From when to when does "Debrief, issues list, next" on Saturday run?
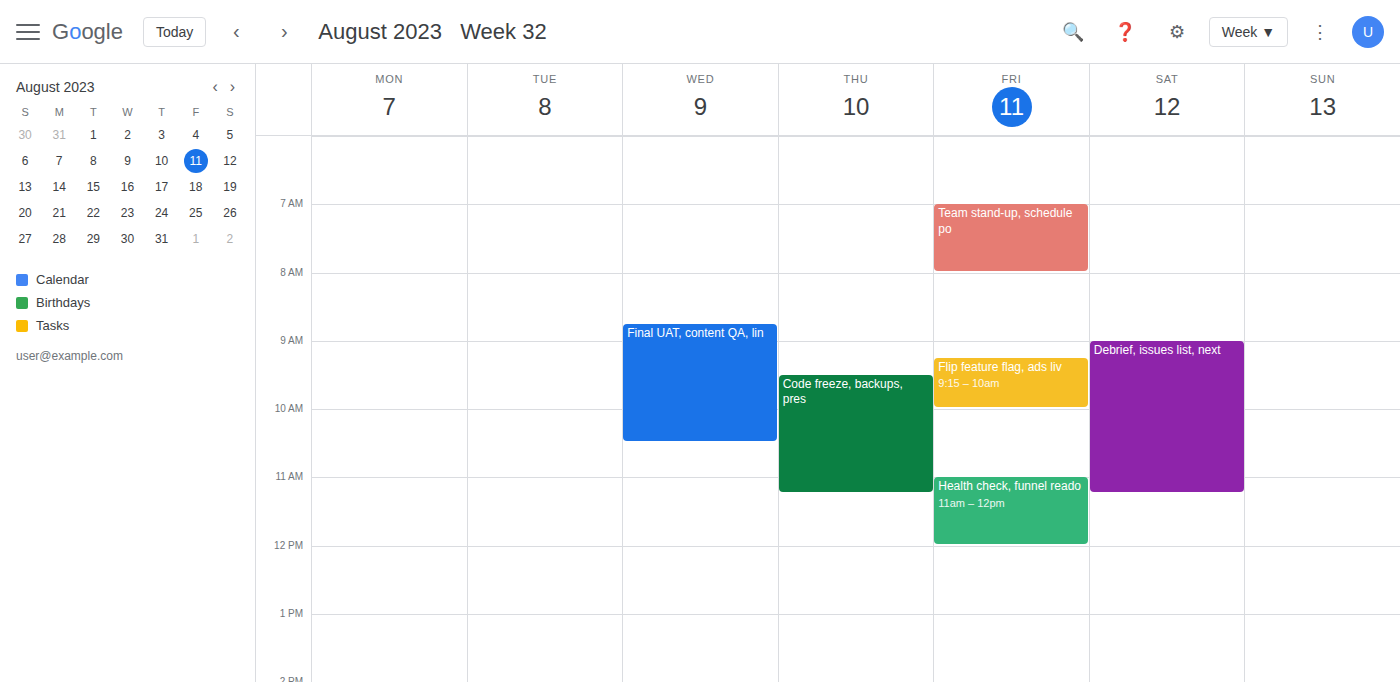
9:00 AM to 11:15 AM